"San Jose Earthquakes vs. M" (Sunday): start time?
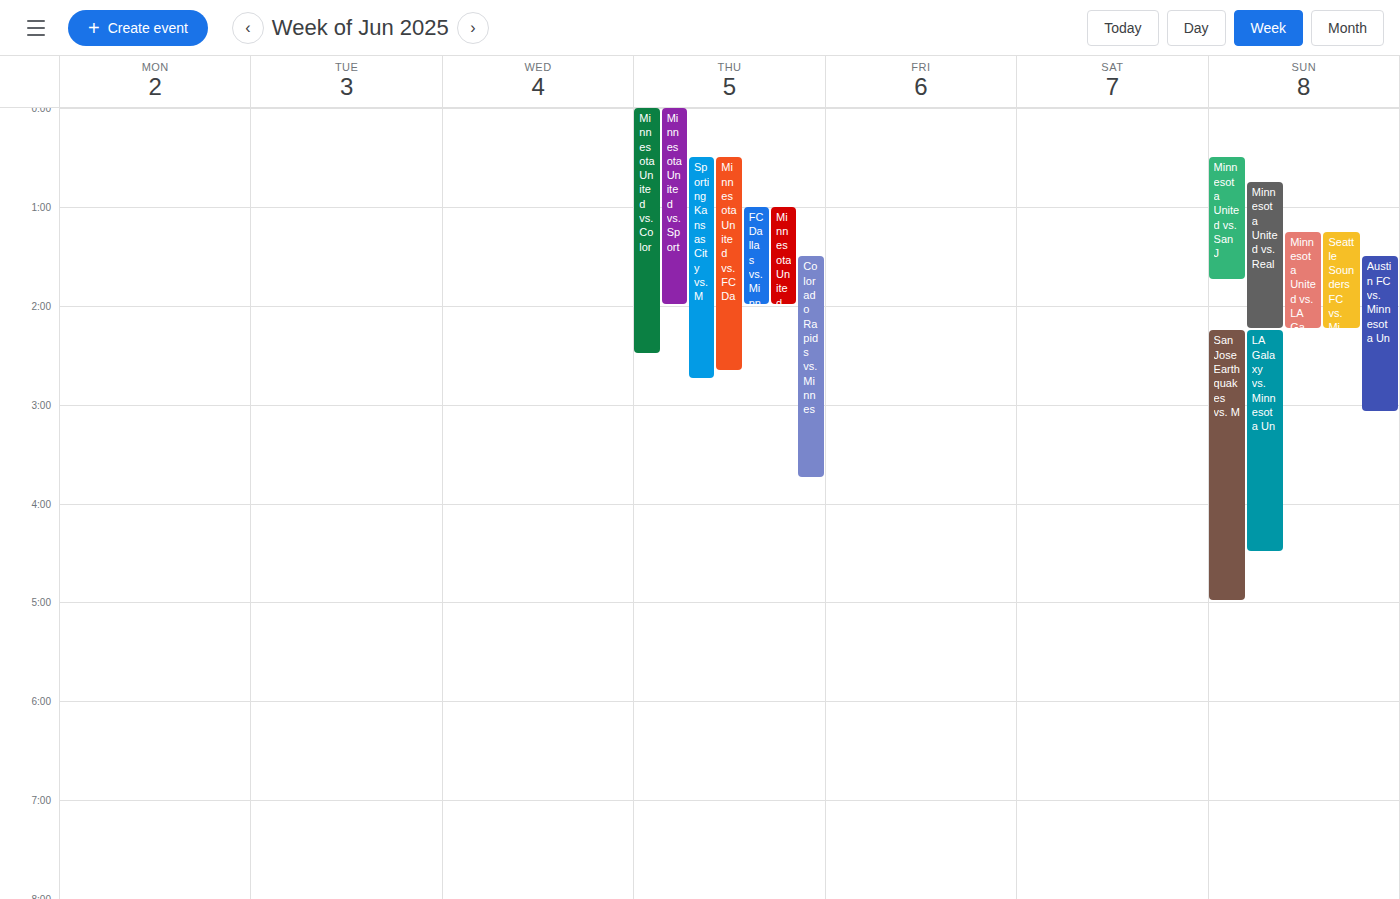
2:15 AM